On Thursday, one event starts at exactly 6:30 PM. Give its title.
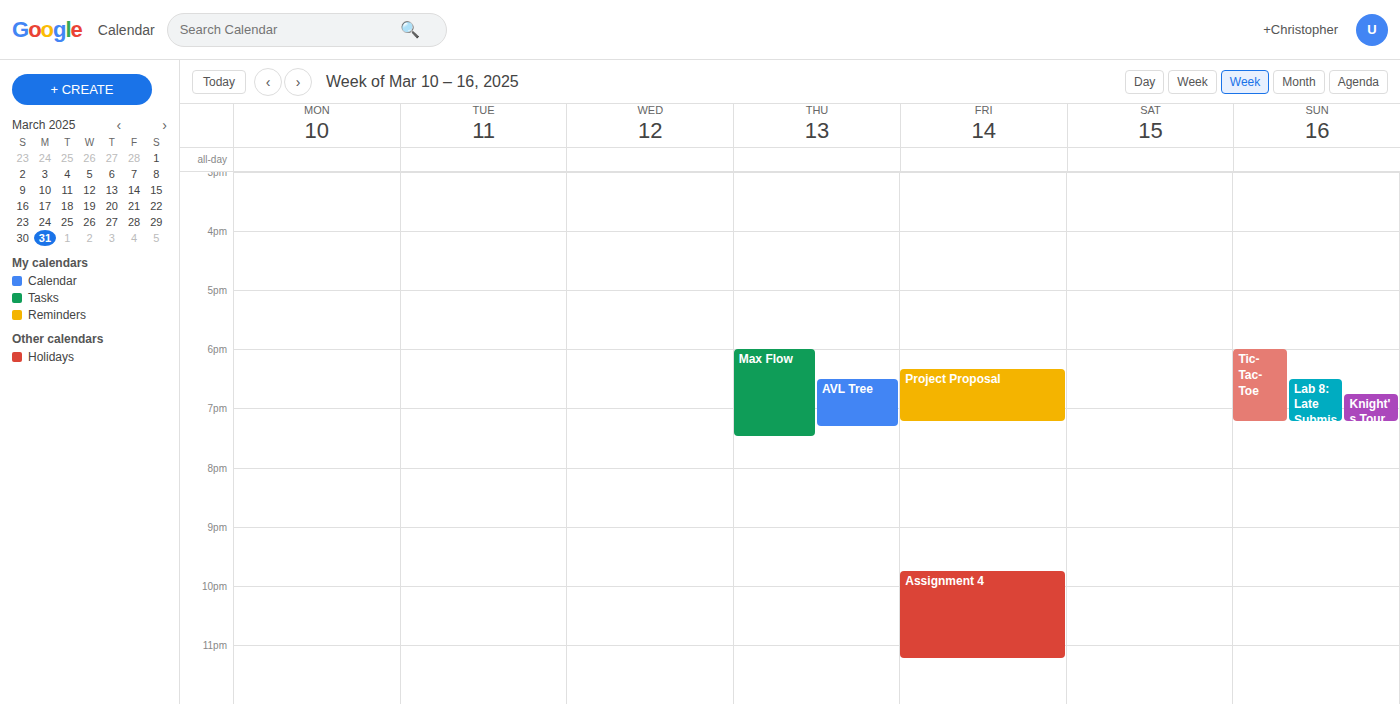
"AVL Tree"